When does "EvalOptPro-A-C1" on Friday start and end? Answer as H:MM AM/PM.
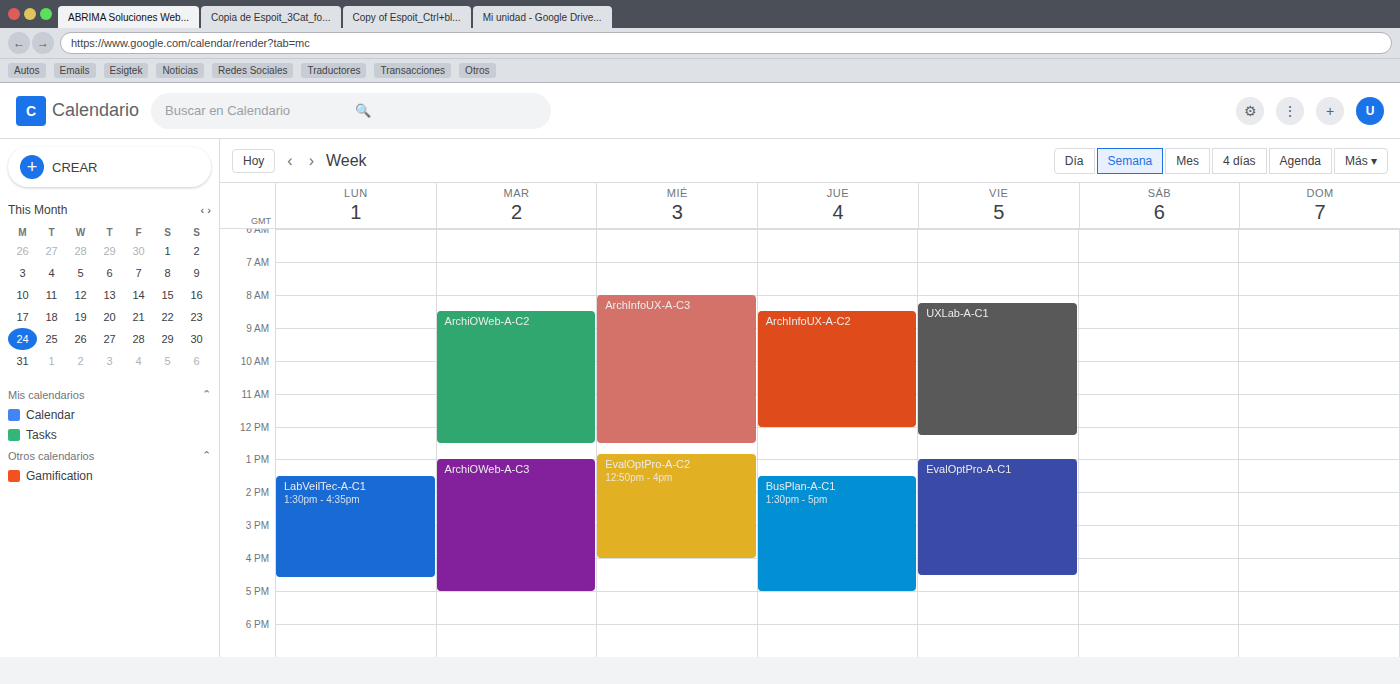
1:00 PM to 4:30 PM